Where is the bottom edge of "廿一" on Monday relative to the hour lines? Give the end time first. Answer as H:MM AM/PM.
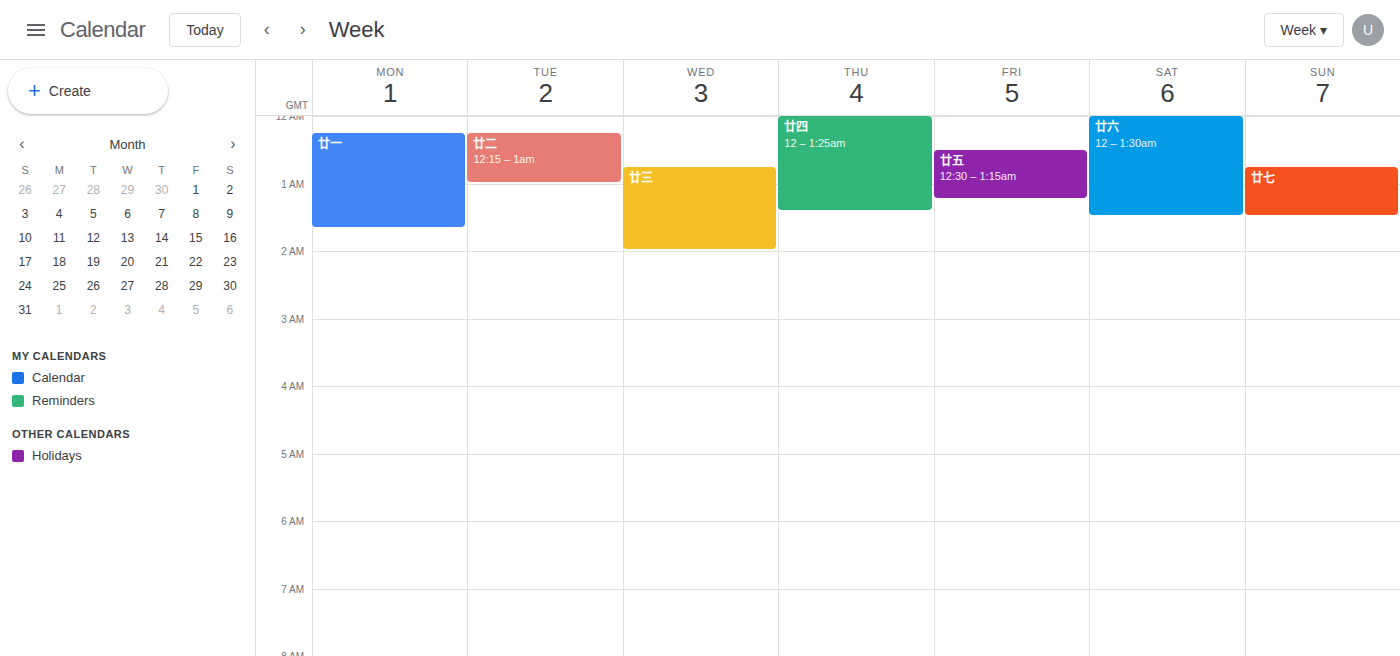
1:40 AM -- neither: 40 minutes below the 1 AM line and 20 minutes above the 2 AM line.